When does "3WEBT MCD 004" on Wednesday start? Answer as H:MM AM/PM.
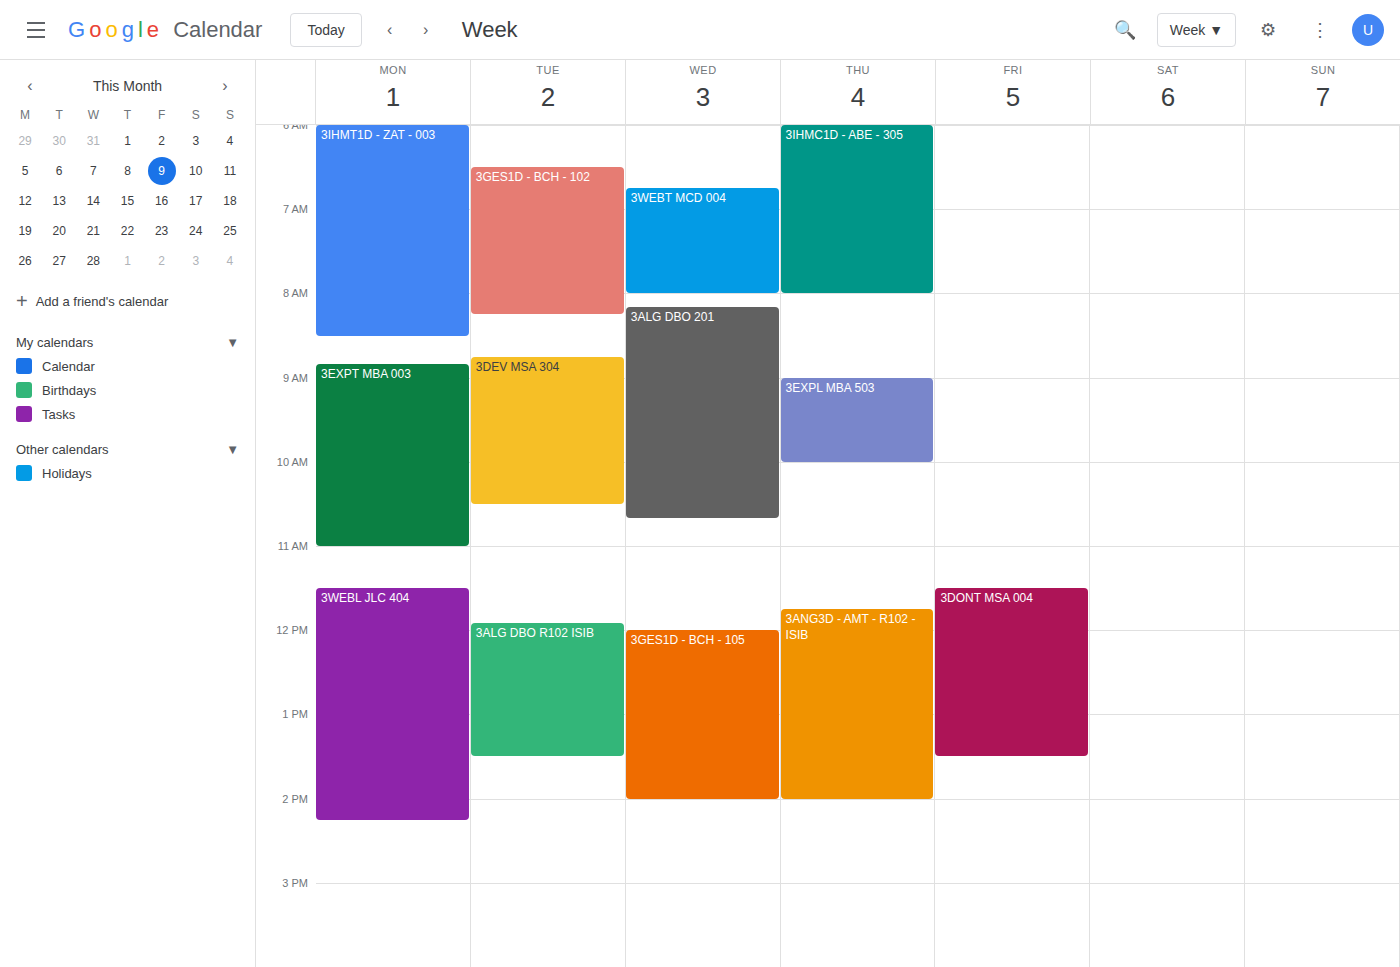
6:45 AM